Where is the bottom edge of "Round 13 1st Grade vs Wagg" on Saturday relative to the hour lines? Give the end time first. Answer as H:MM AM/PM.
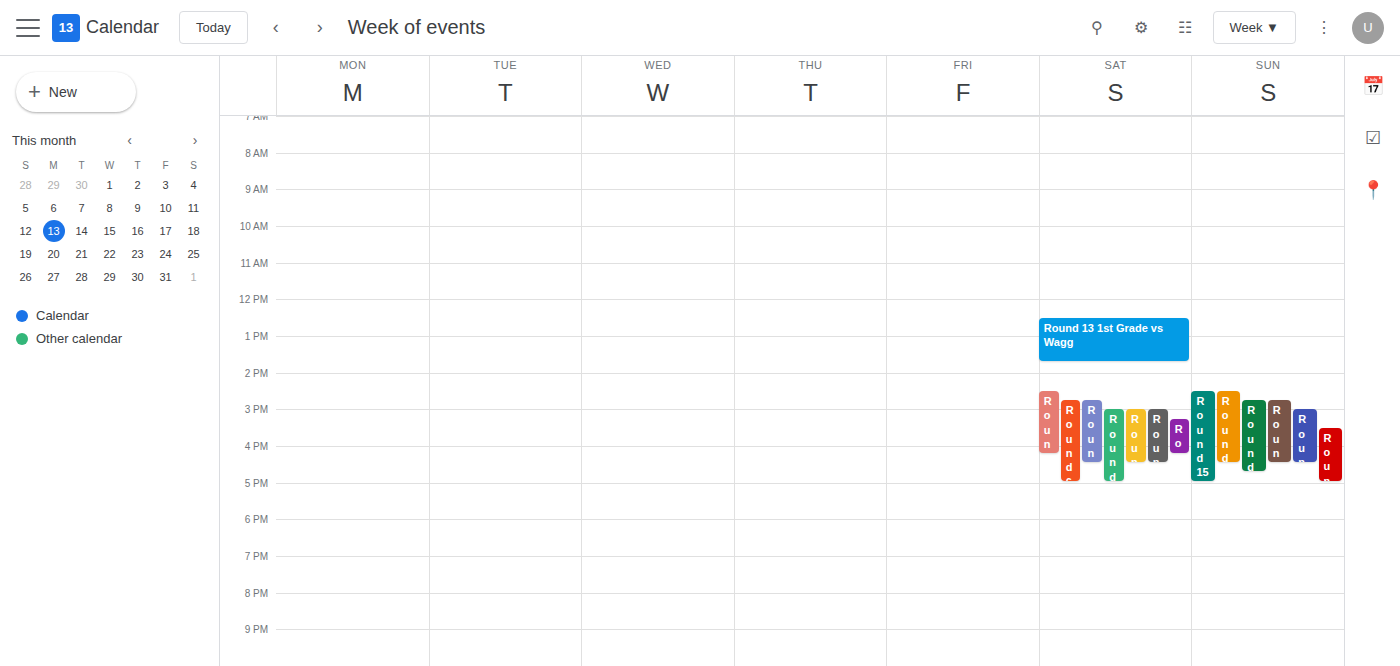
1:45 PM -- neither: three quarters of the way from the 1 PM line to the 2 PM line.